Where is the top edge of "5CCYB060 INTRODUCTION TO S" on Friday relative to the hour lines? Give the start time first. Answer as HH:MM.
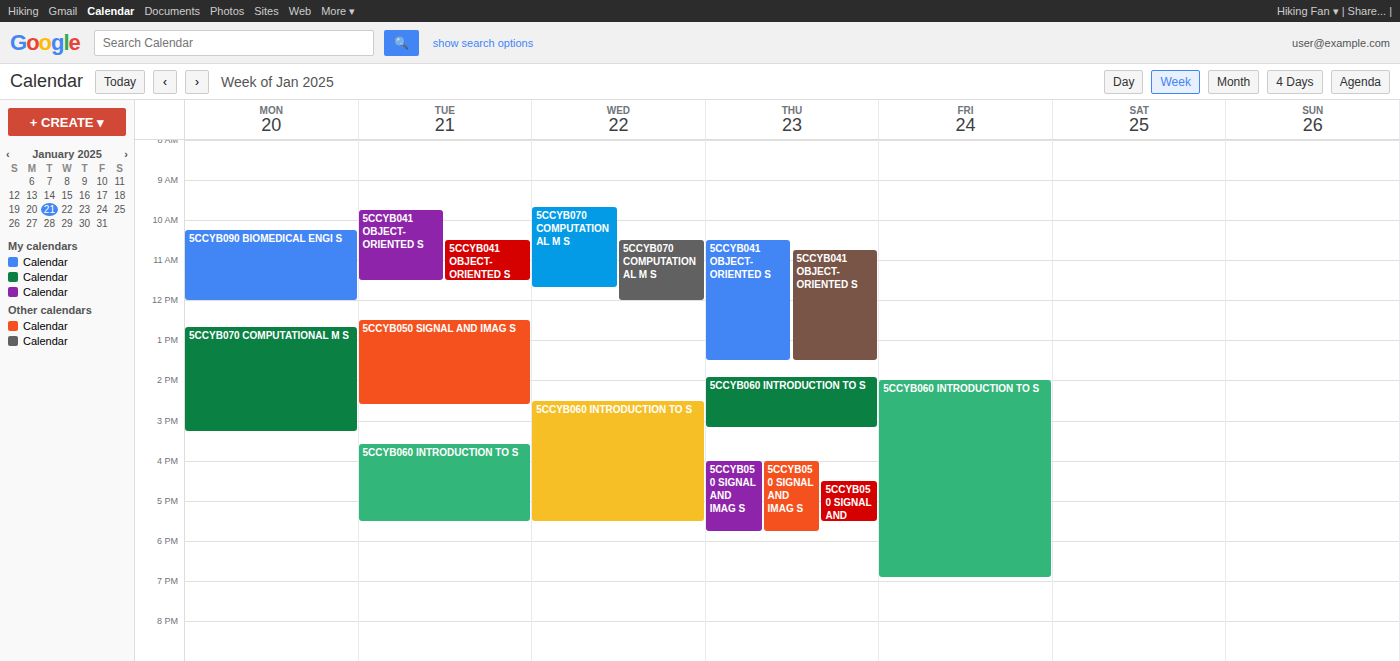
14:00 -- exactly on the 14:00 line.